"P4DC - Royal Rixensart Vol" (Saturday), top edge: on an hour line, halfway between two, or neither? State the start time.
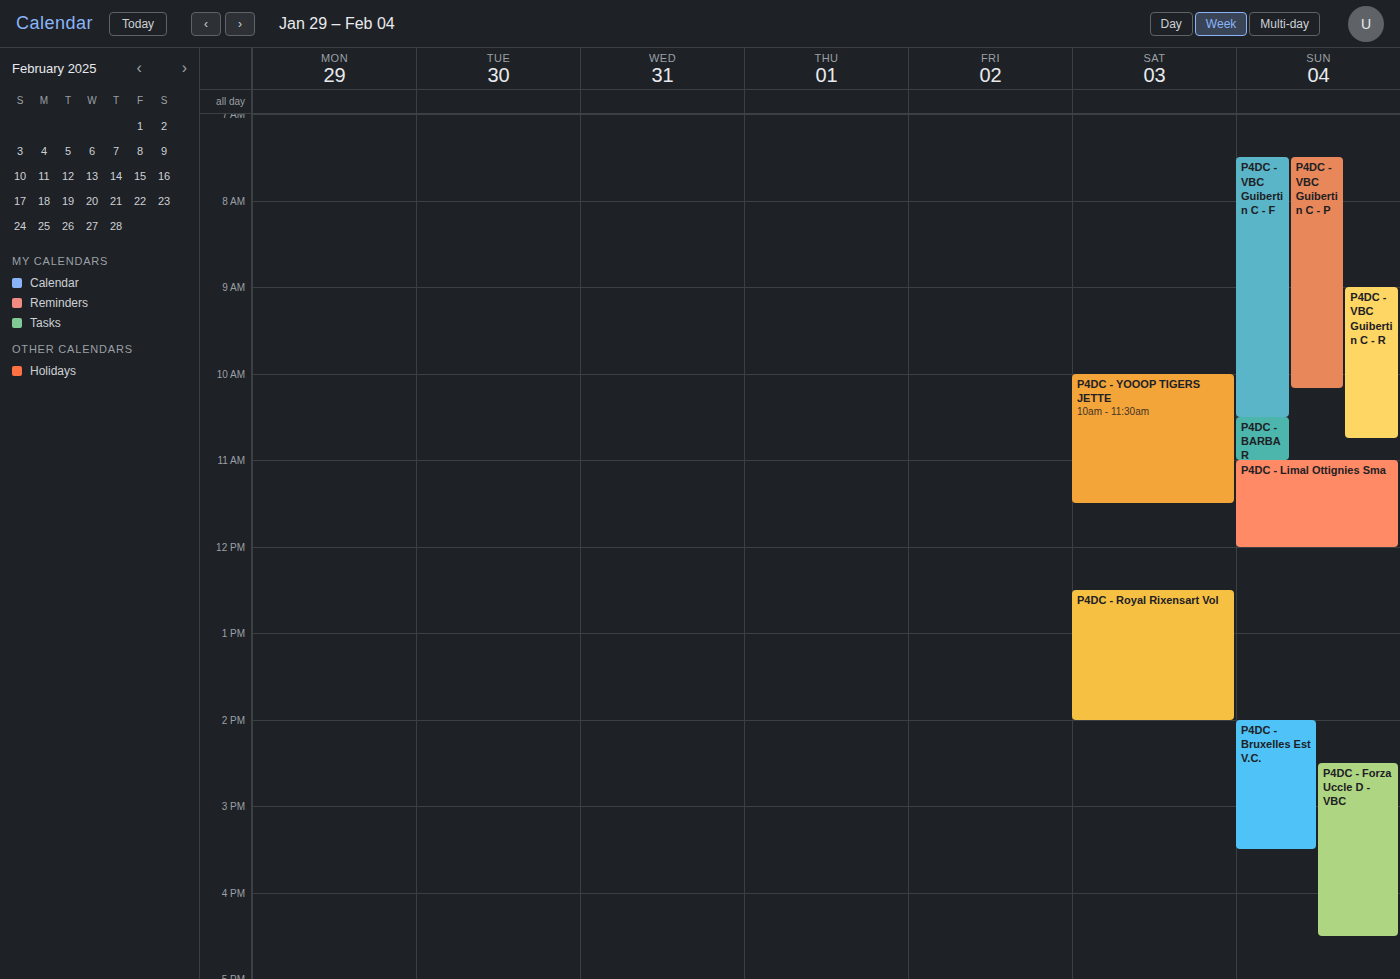
12:30 -- halfway between the 12:00 and 13:00 lines.